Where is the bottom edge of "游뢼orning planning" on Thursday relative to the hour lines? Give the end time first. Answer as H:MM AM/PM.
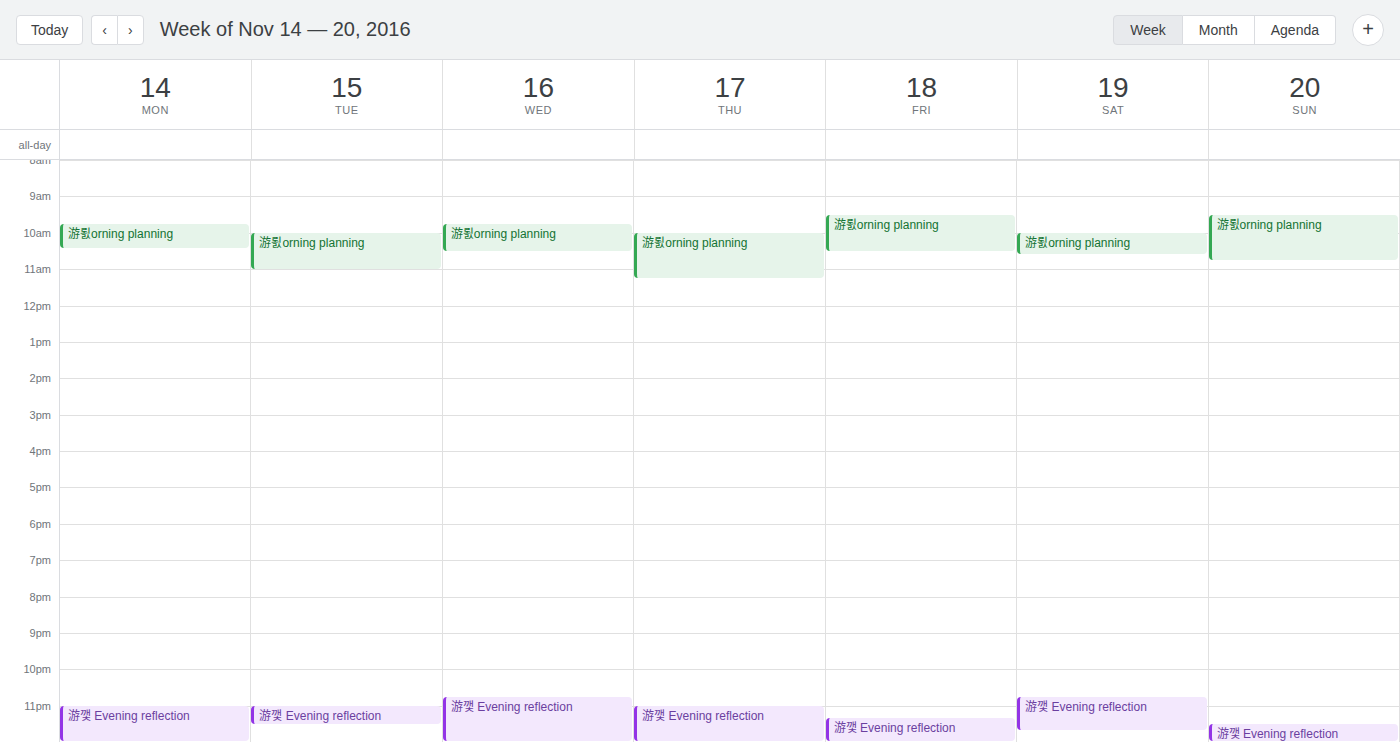
11:15 AM -- neither: a quarter of the way from the 11 AM line to the 12 PM line.